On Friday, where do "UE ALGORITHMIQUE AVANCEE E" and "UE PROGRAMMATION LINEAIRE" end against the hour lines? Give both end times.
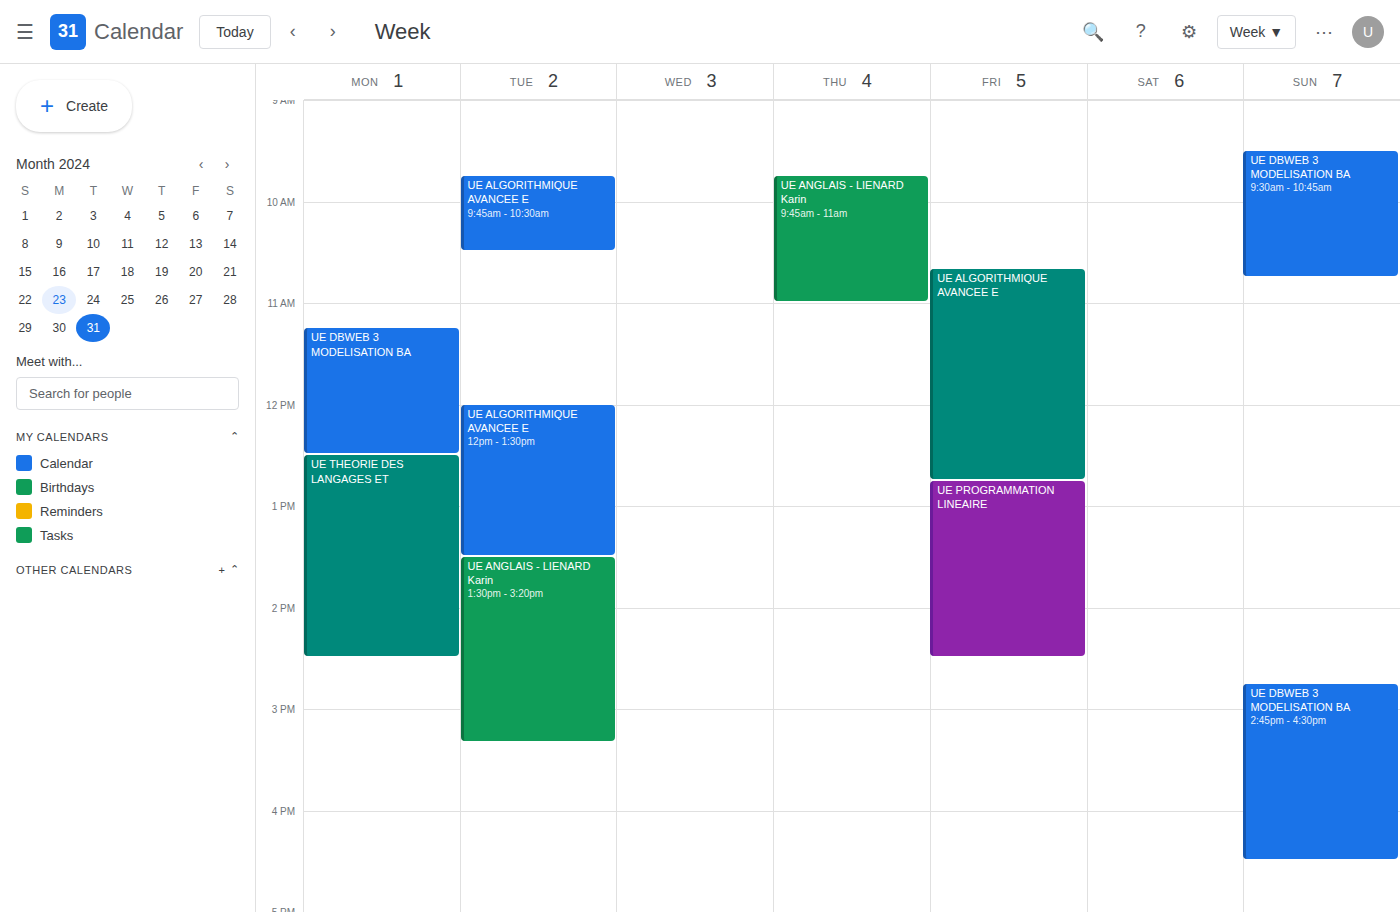
"UE ALGORITHMIQUE AVANCEE E": 12:45 PM, neither: three quarters of the way from the 12 PM line to the 1 PM line. "UE PROGRAMMATION LINEAIRE": 2:30 PM, halfway between the 2 PM and 3 PM lines.